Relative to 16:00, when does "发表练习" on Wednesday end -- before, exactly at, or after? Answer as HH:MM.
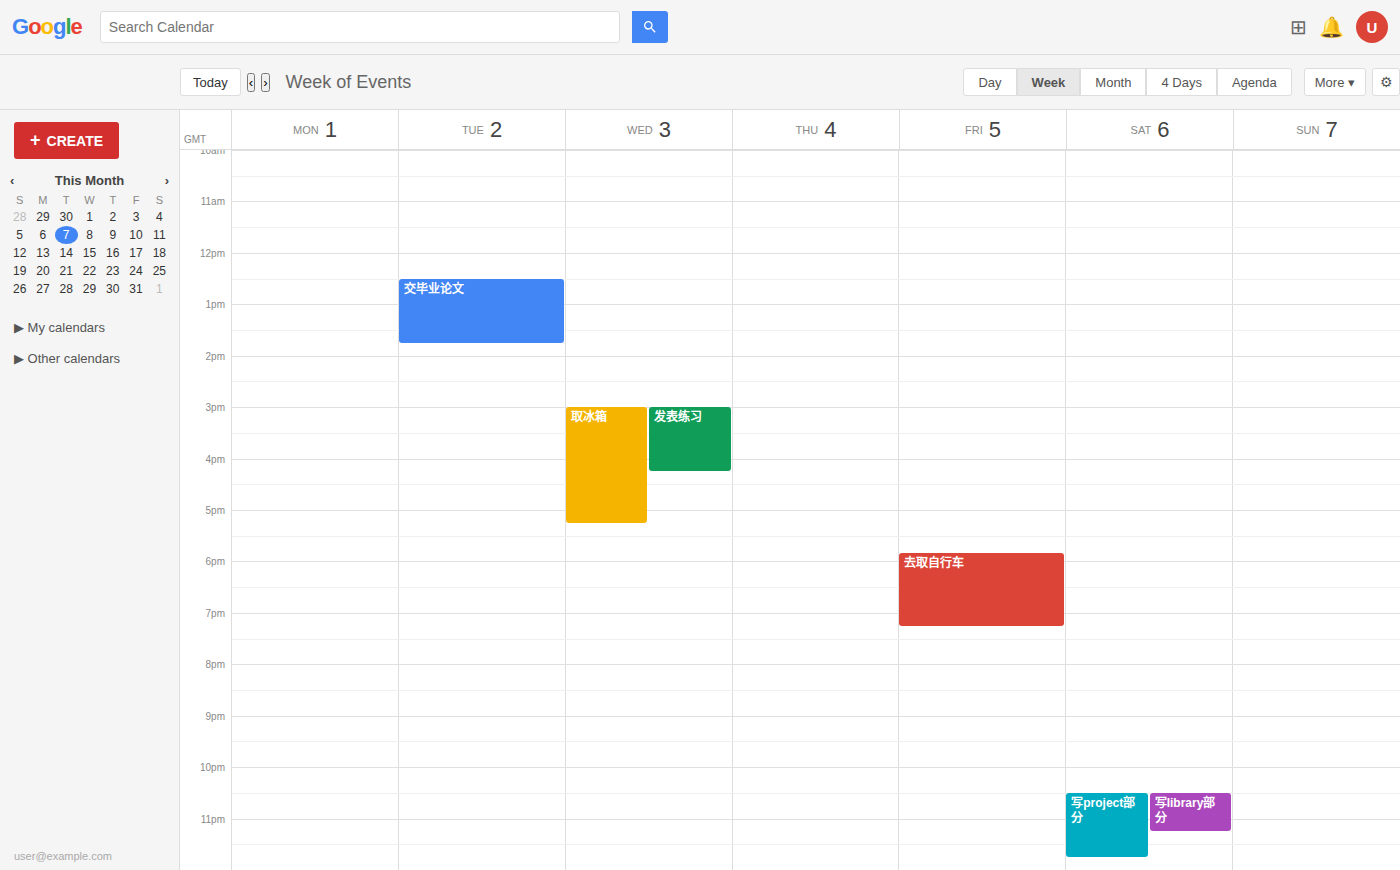
16:15 -- after 16:00, 15 minutes below the 16:00 line.